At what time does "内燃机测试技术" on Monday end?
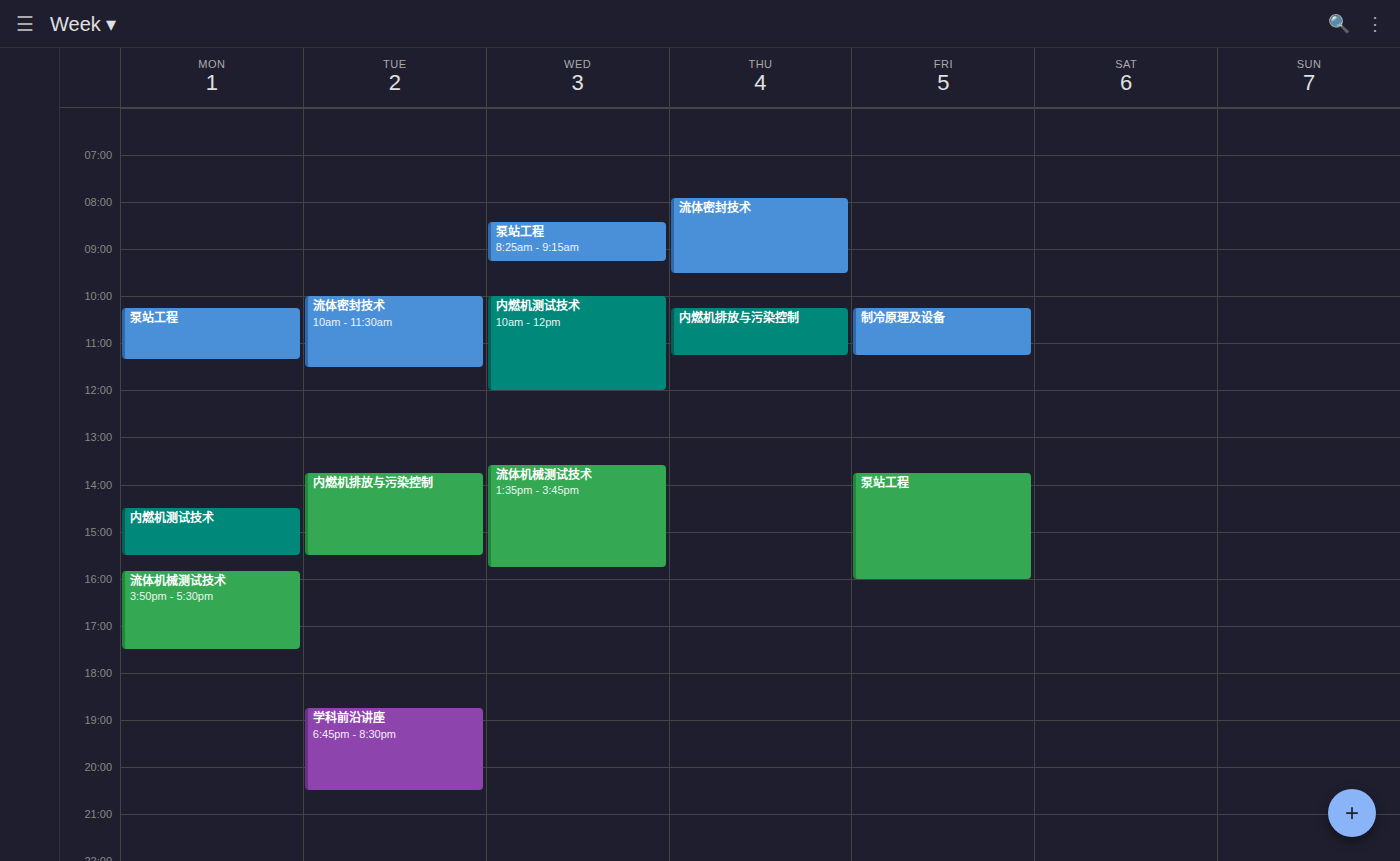
3:30 PM